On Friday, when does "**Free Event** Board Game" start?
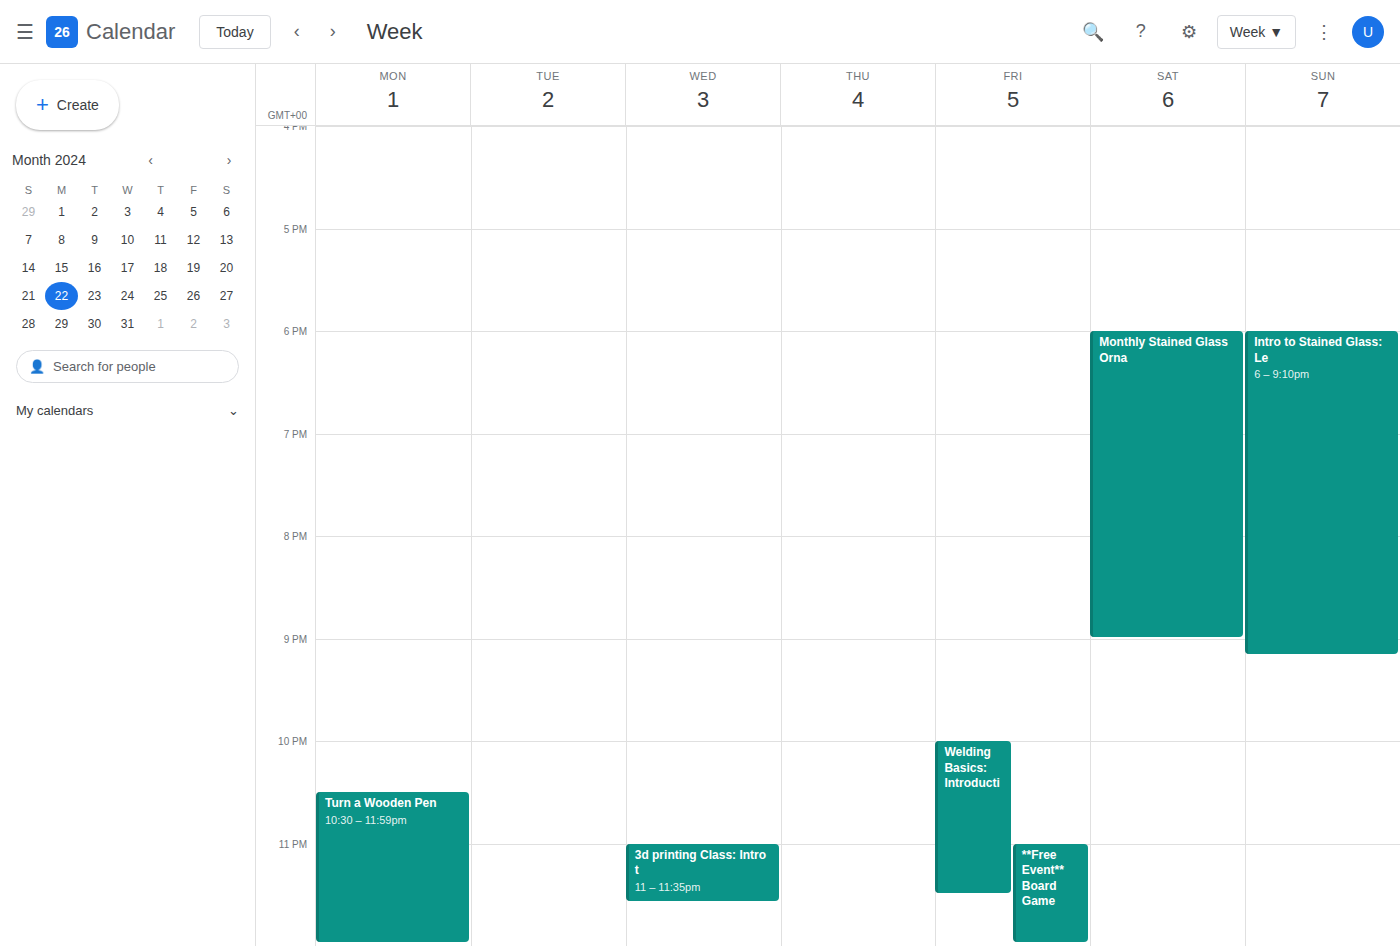
11:00 PM